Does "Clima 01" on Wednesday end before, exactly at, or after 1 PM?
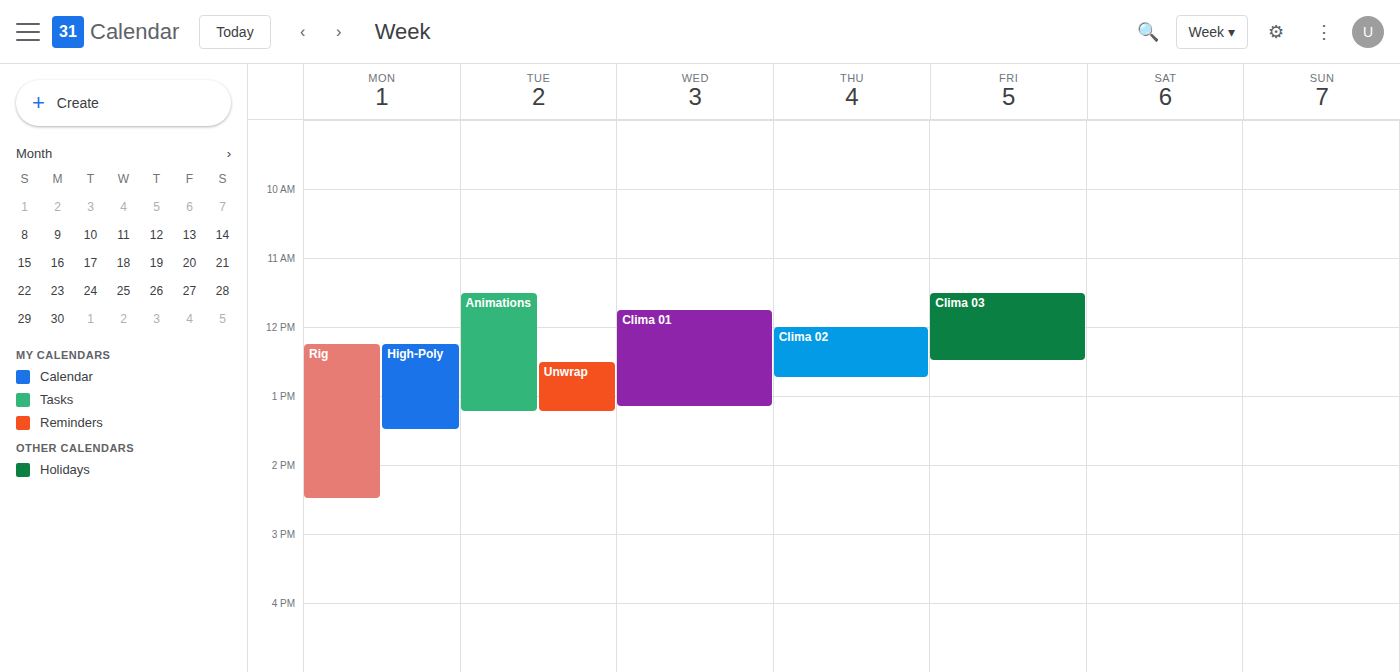
1:10 PM -- after 1 PM, 10 minutes below the 1 PM line.